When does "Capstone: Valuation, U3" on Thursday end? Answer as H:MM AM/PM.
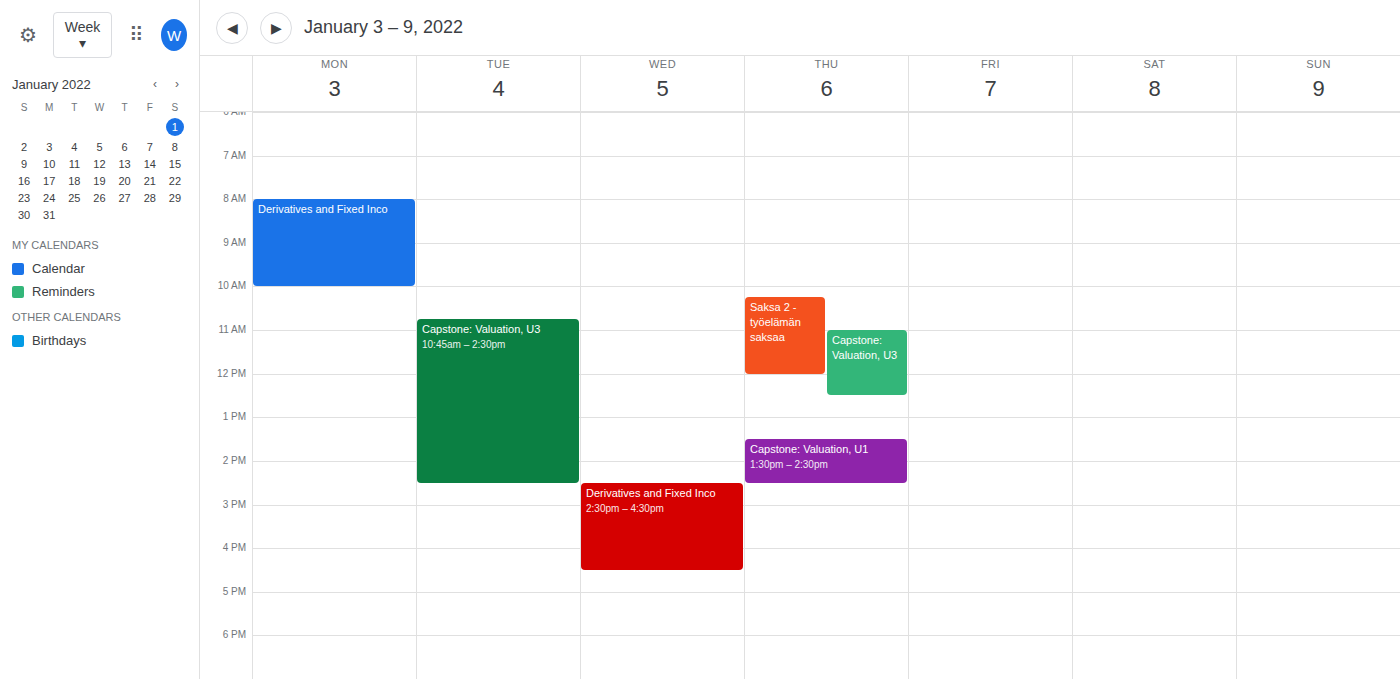
12:30 PM